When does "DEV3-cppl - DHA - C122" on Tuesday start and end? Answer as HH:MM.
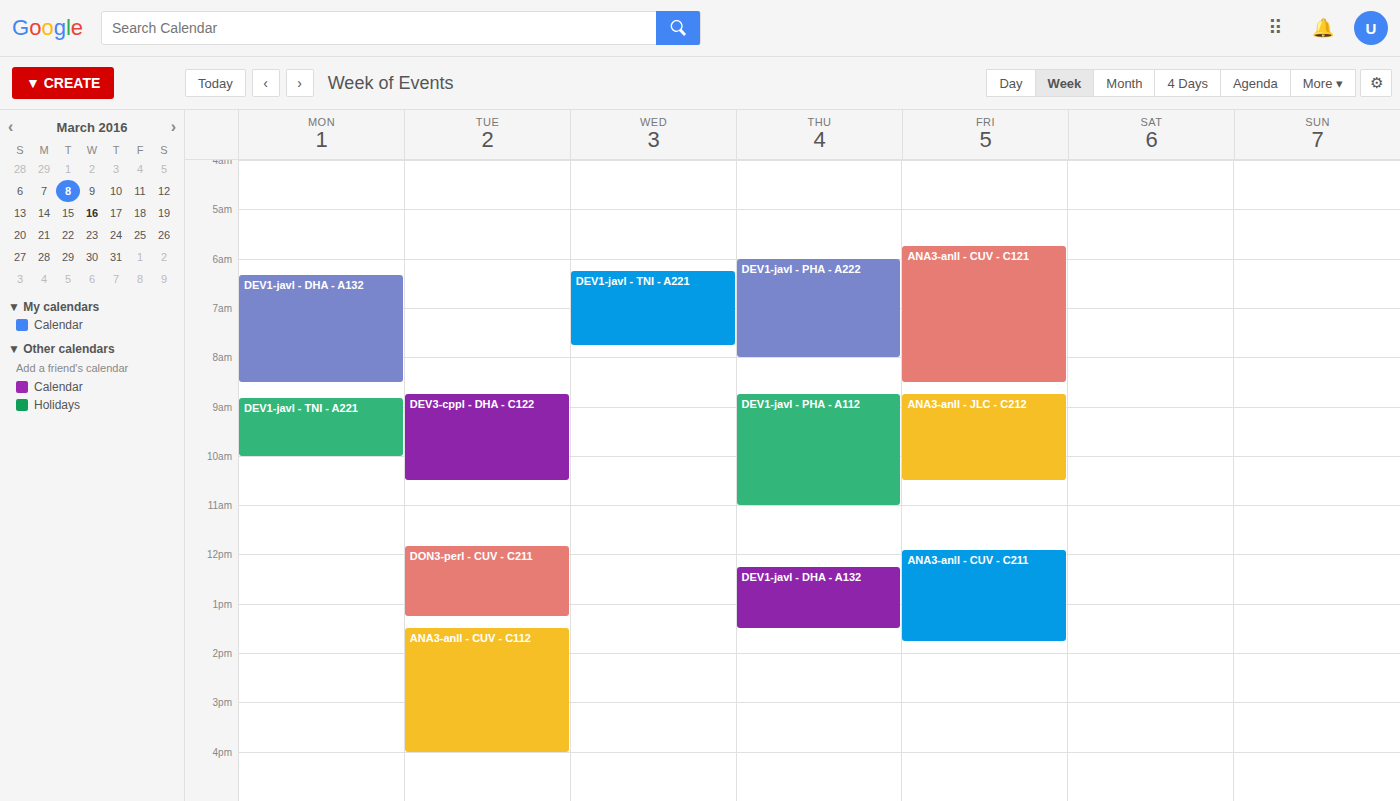
08:45 to 10:30